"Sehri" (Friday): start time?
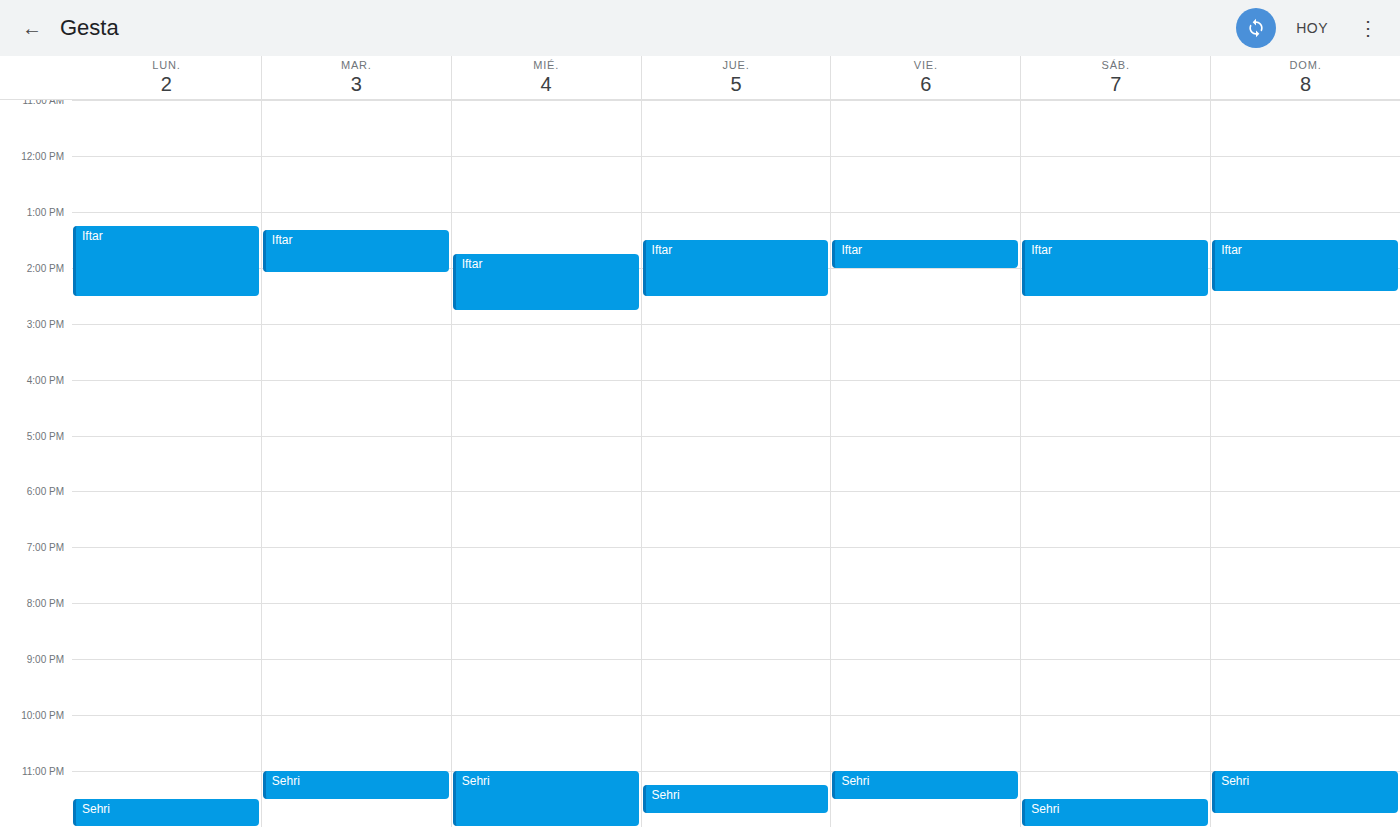
11:00 PM